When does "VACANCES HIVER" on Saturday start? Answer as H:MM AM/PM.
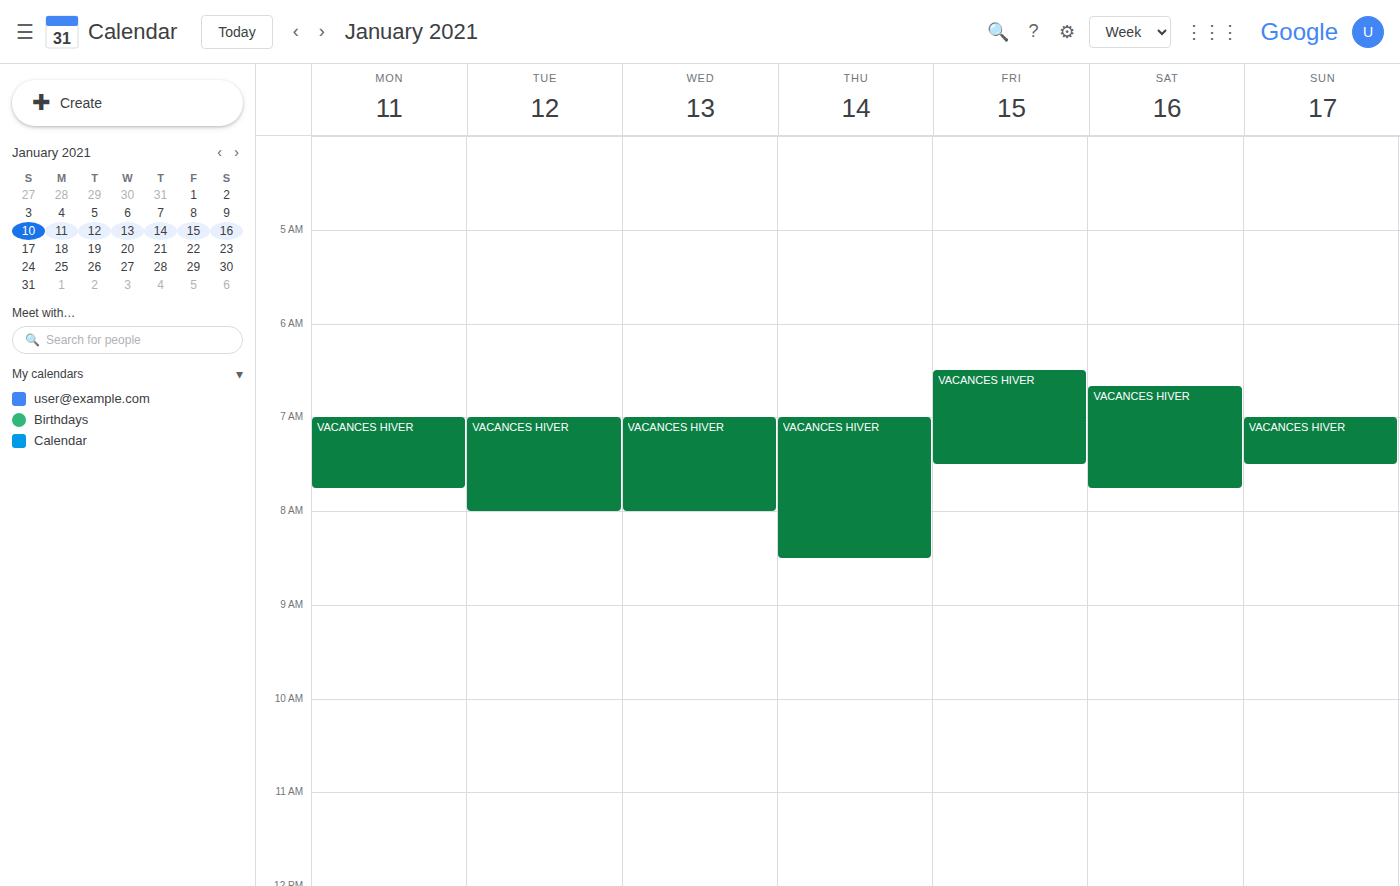
6:40 AM